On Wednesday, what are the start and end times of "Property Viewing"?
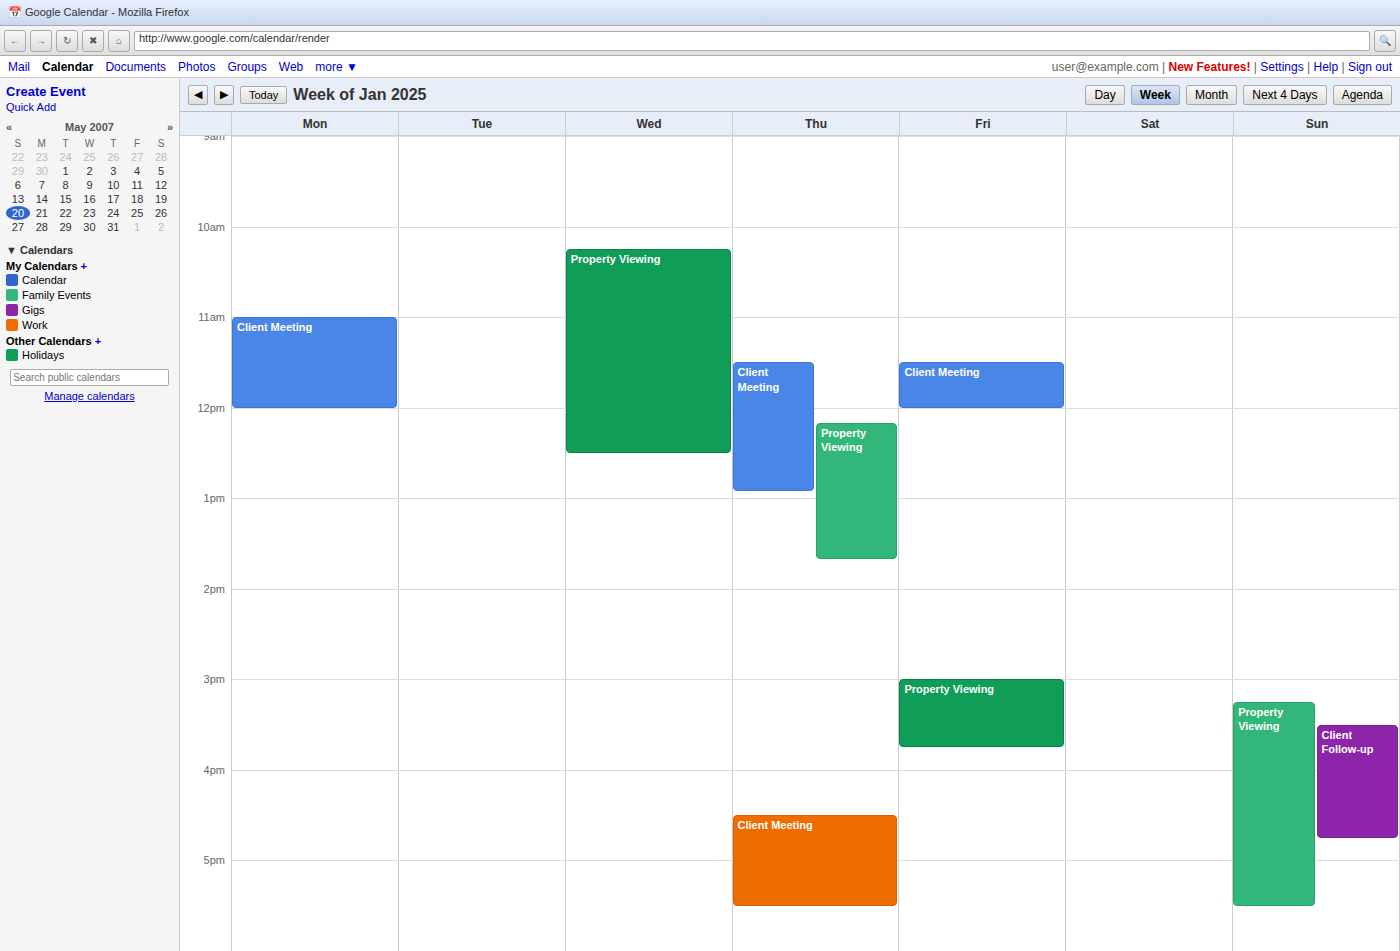
10:15 AM to 12:30 PM